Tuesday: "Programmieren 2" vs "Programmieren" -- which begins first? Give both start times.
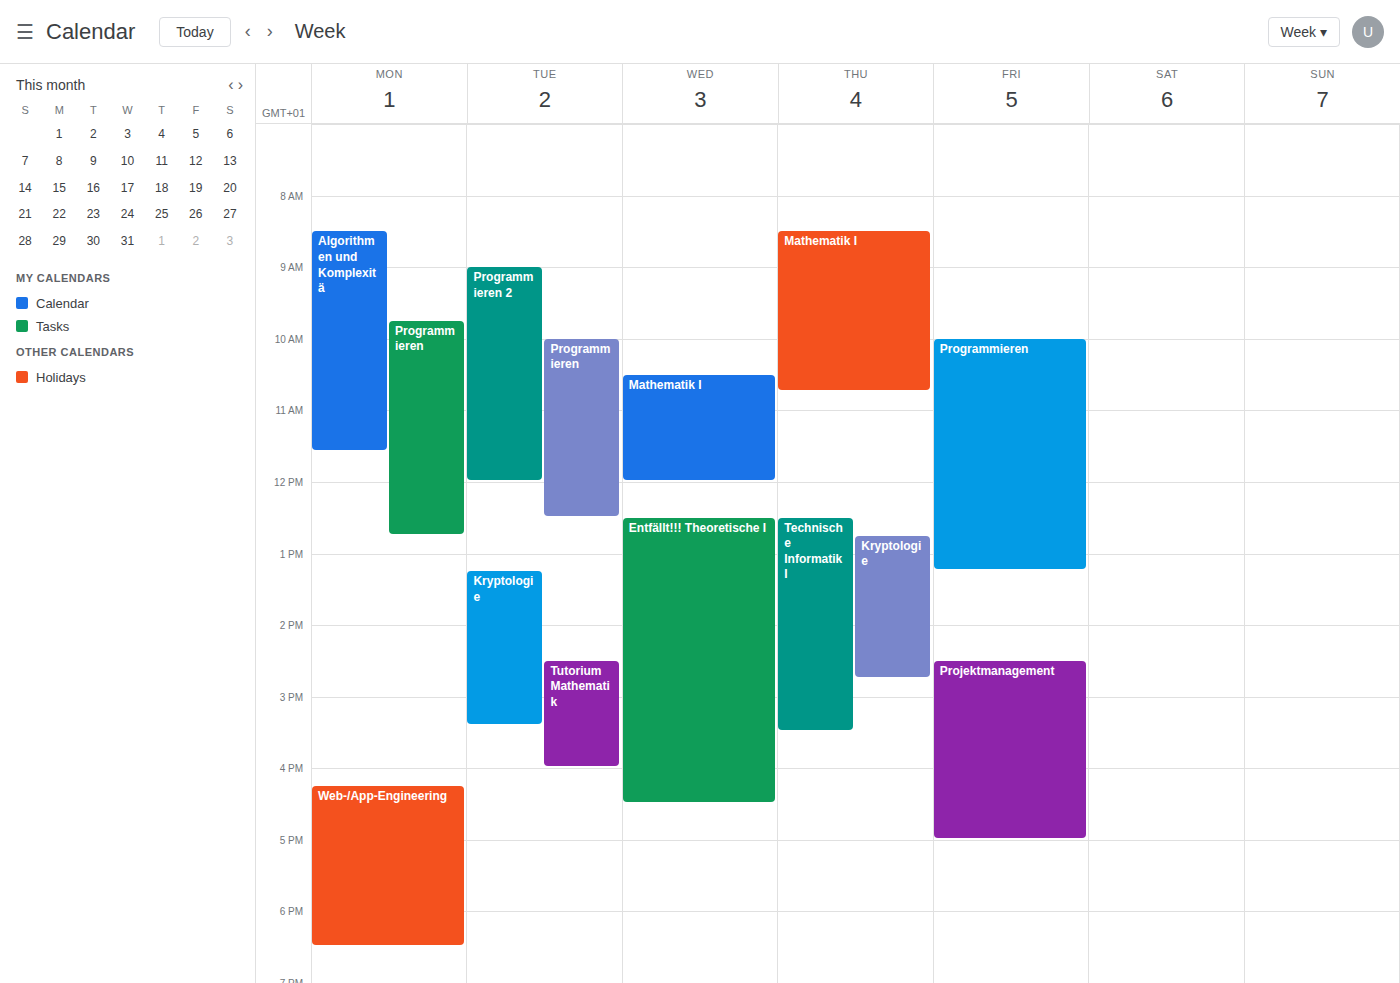
"Programmieren 2" 9:00 AM; "Programmieren" 10:00 AM.